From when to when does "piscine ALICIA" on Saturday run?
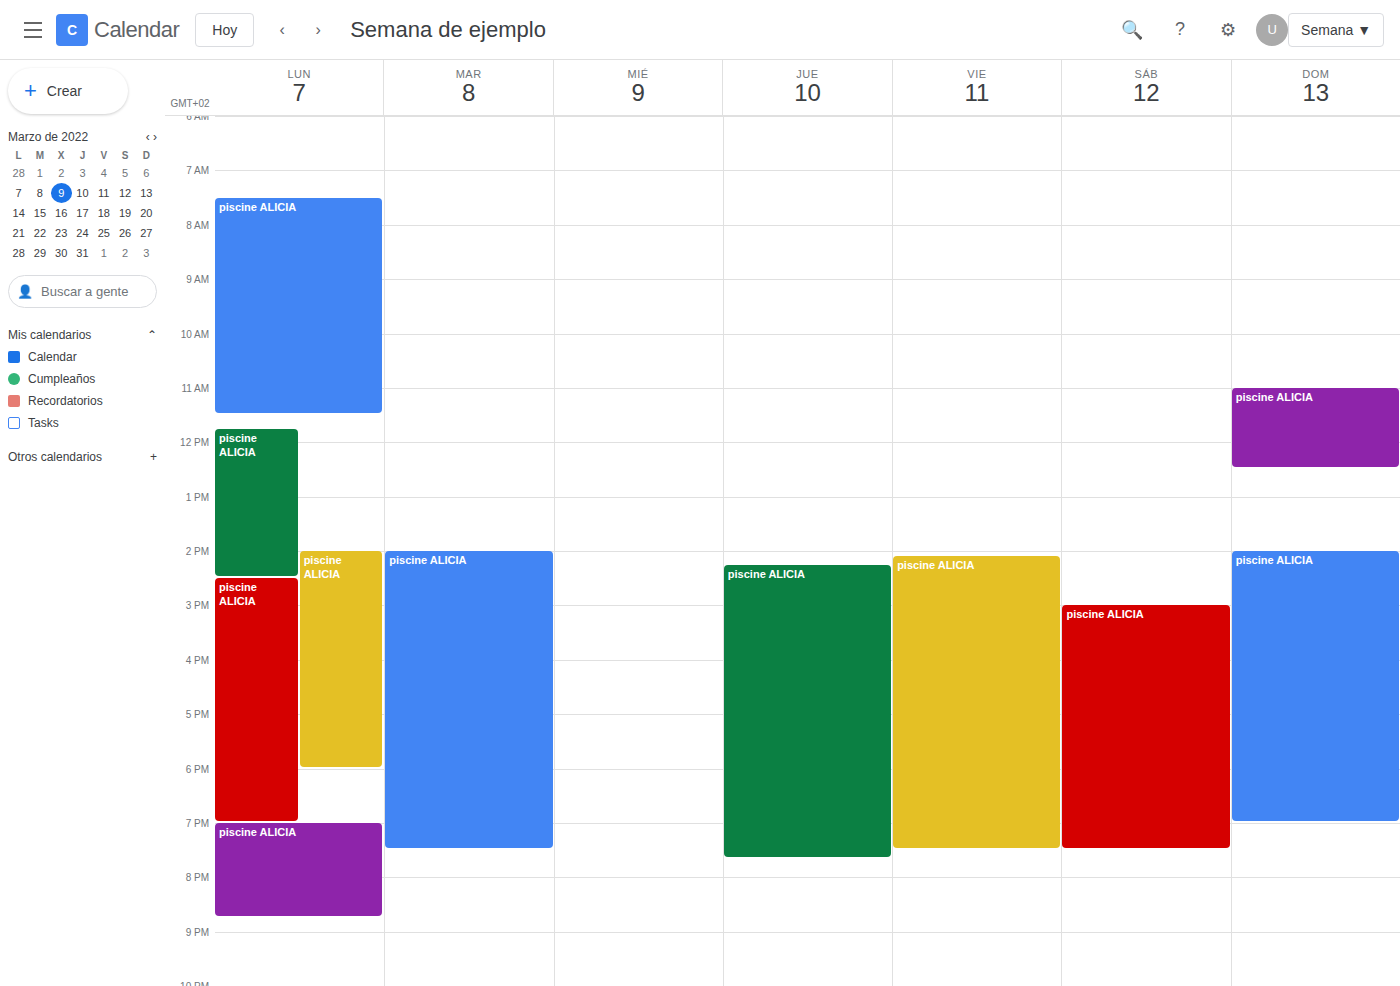
3:00 PM to 7:30 PM